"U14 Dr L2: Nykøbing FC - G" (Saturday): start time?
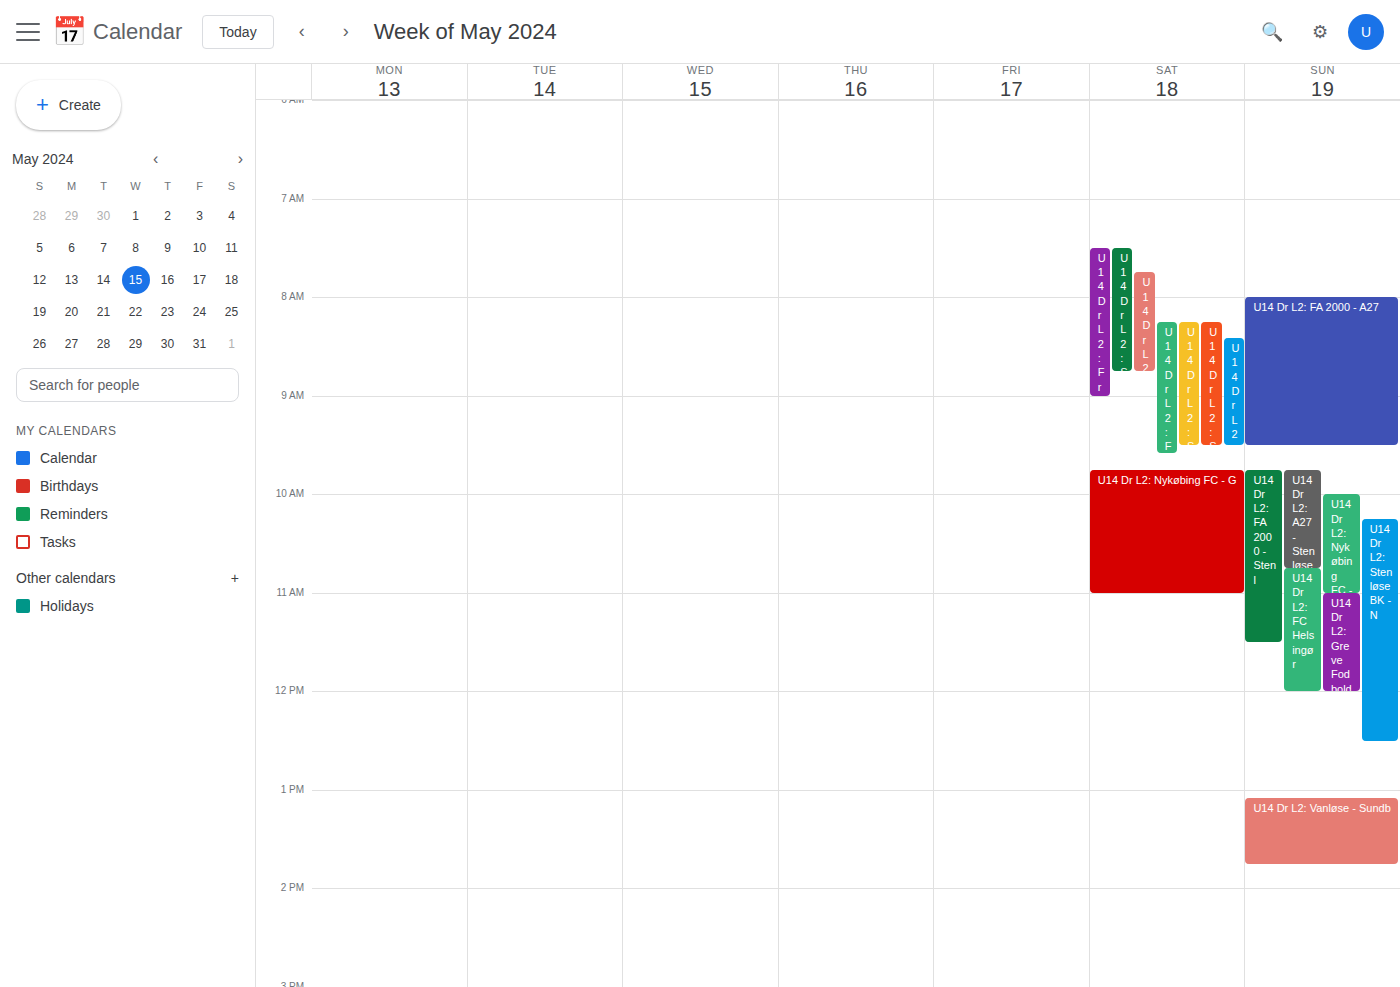
9:45 AM